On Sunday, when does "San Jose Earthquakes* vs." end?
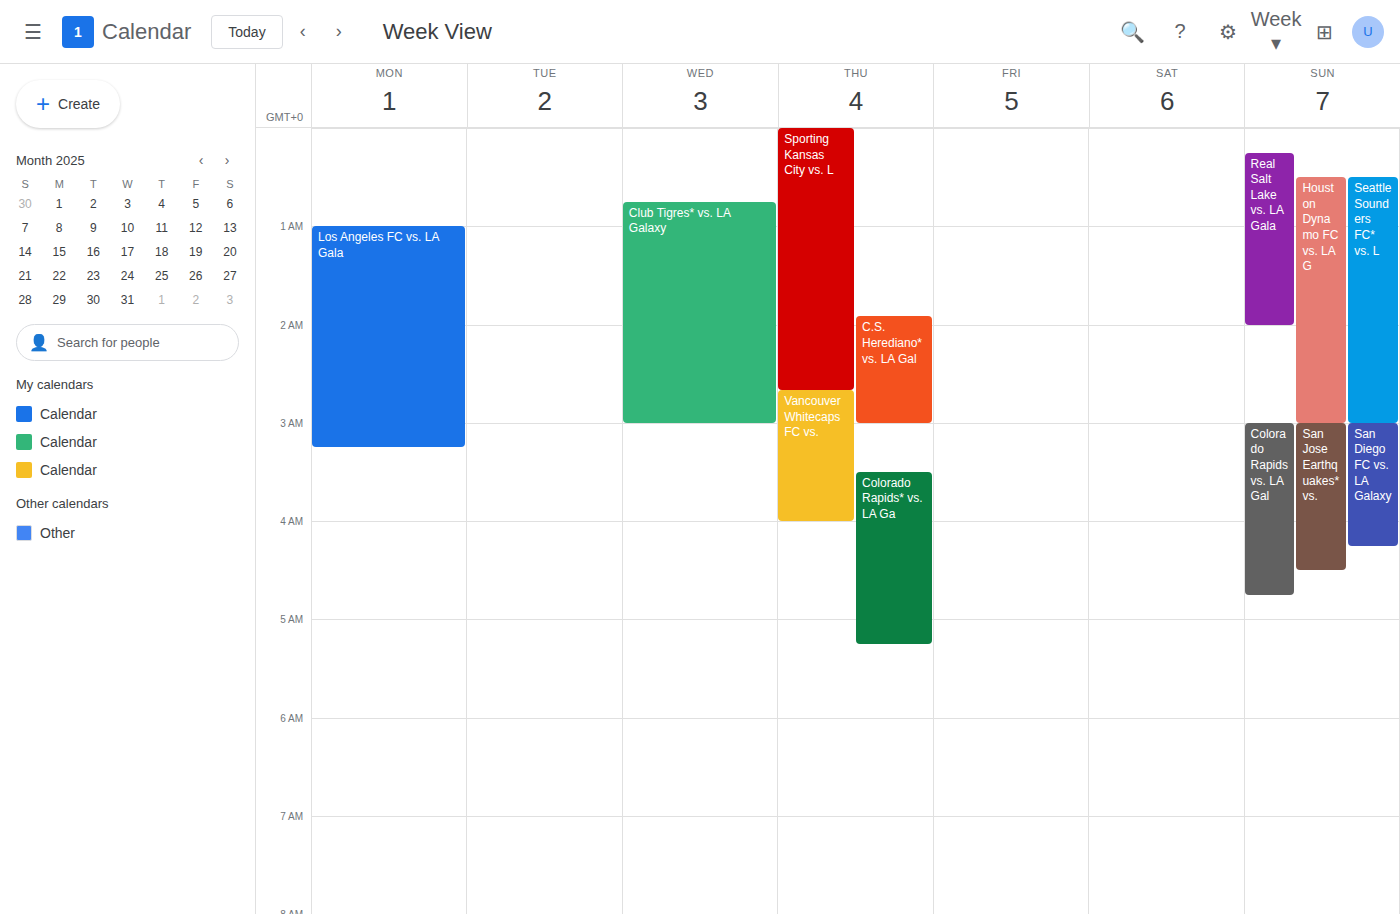
4:30 AM